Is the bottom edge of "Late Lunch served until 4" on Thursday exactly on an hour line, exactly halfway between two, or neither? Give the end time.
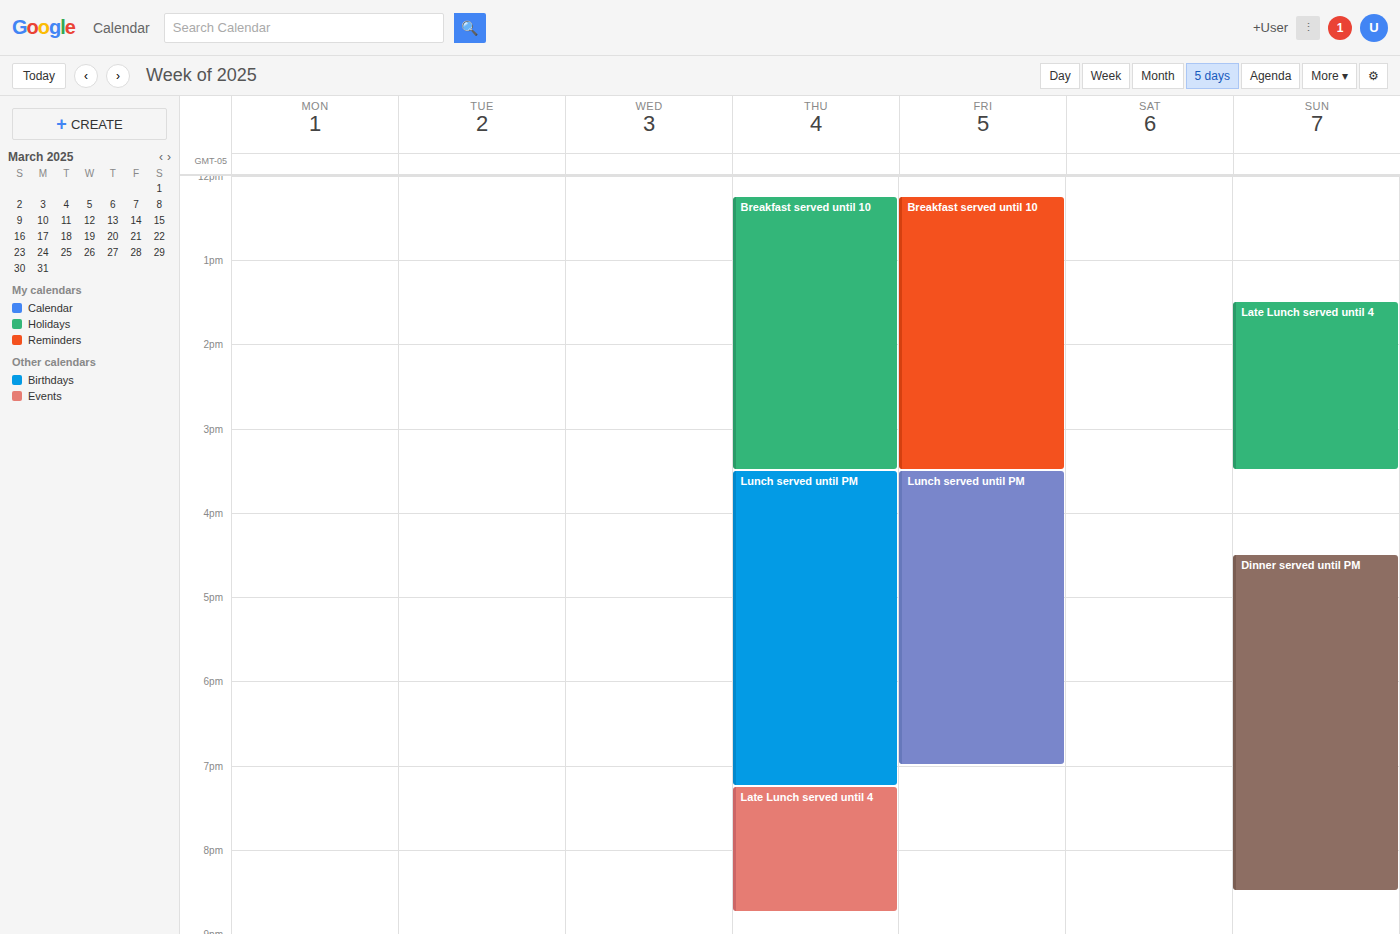
20:45 -- neither: three quarters of the way from the 20:00 line to the 21:00 line.